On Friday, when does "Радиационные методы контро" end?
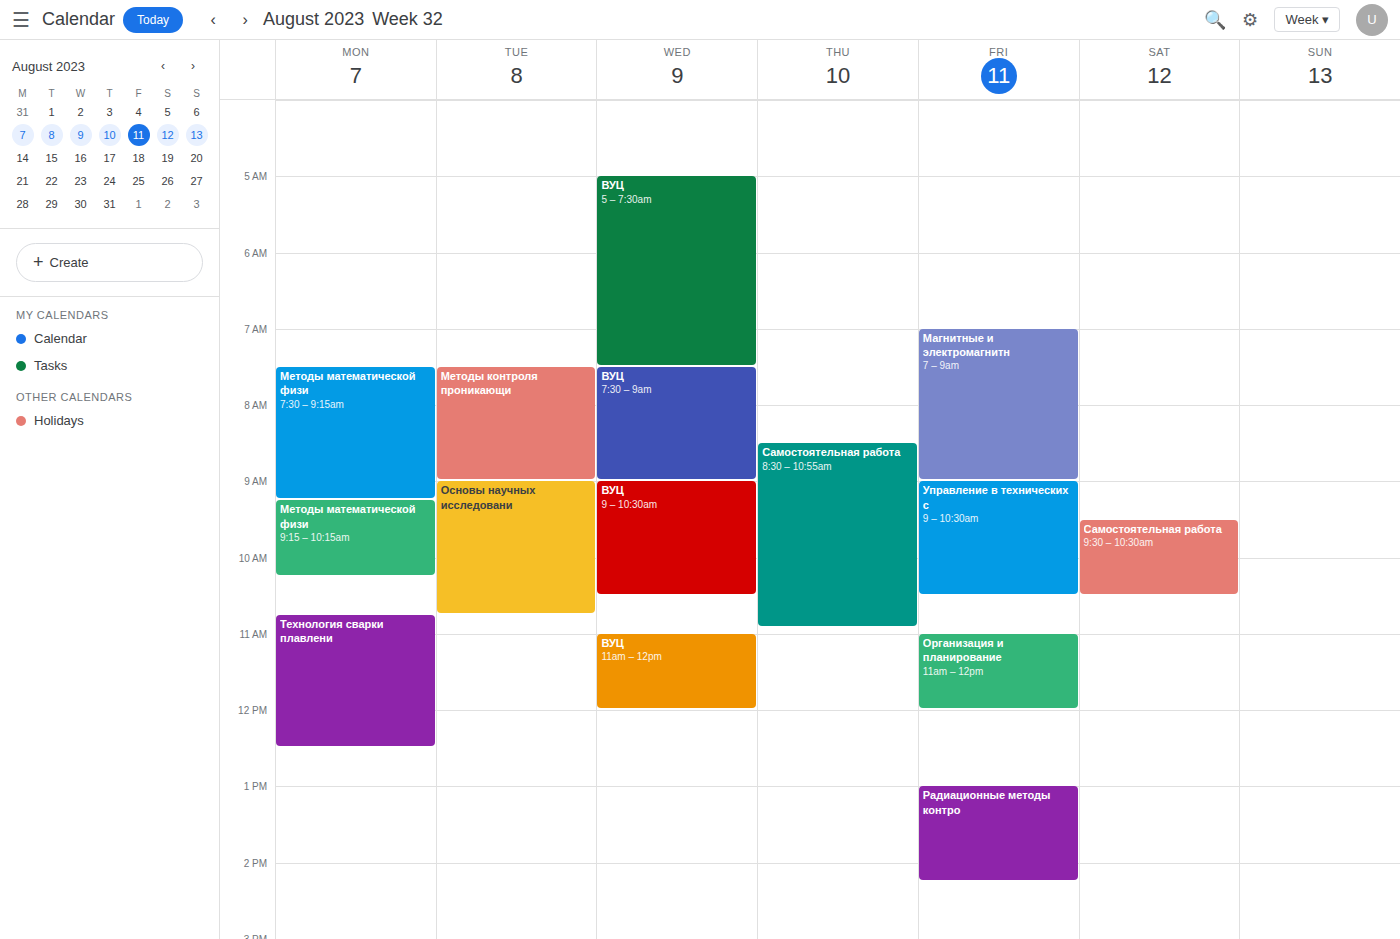
2:15 PM